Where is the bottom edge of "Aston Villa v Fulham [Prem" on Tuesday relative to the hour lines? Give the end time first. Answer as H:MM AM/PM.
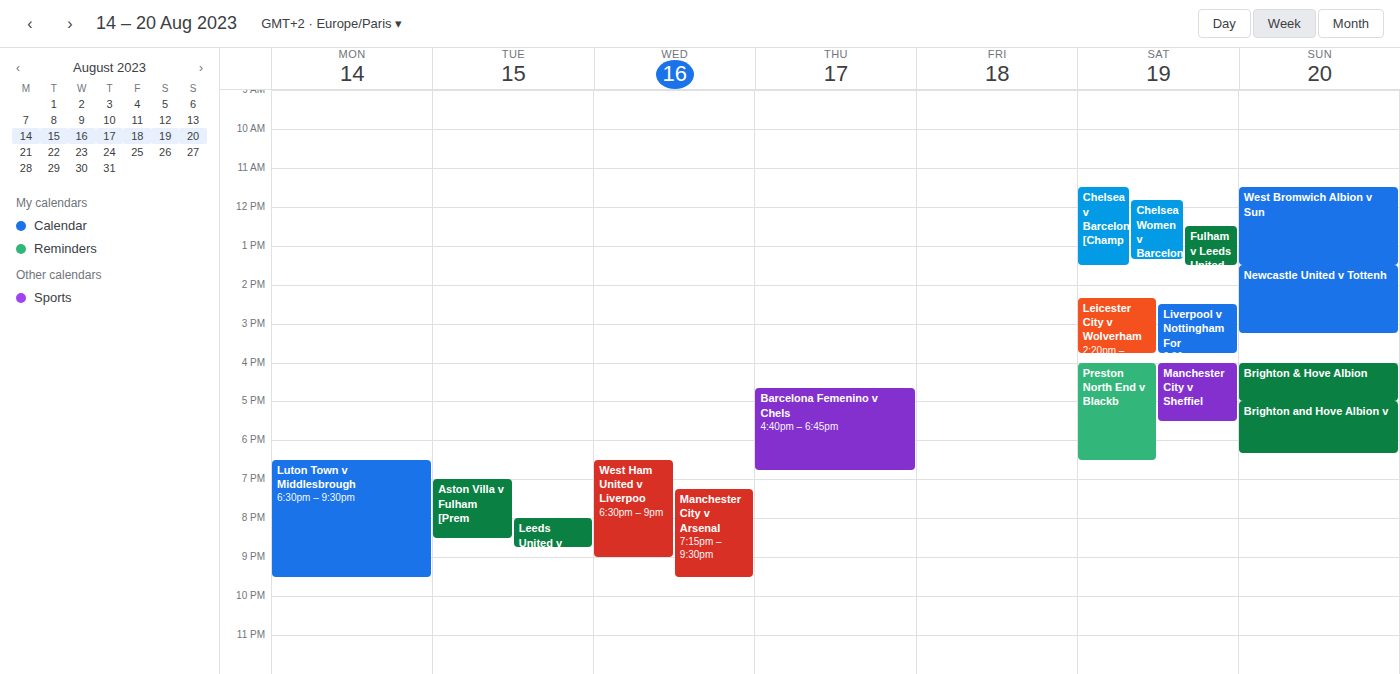
8:30 PM -- halfway between the 8 PM and 9 PM lines.